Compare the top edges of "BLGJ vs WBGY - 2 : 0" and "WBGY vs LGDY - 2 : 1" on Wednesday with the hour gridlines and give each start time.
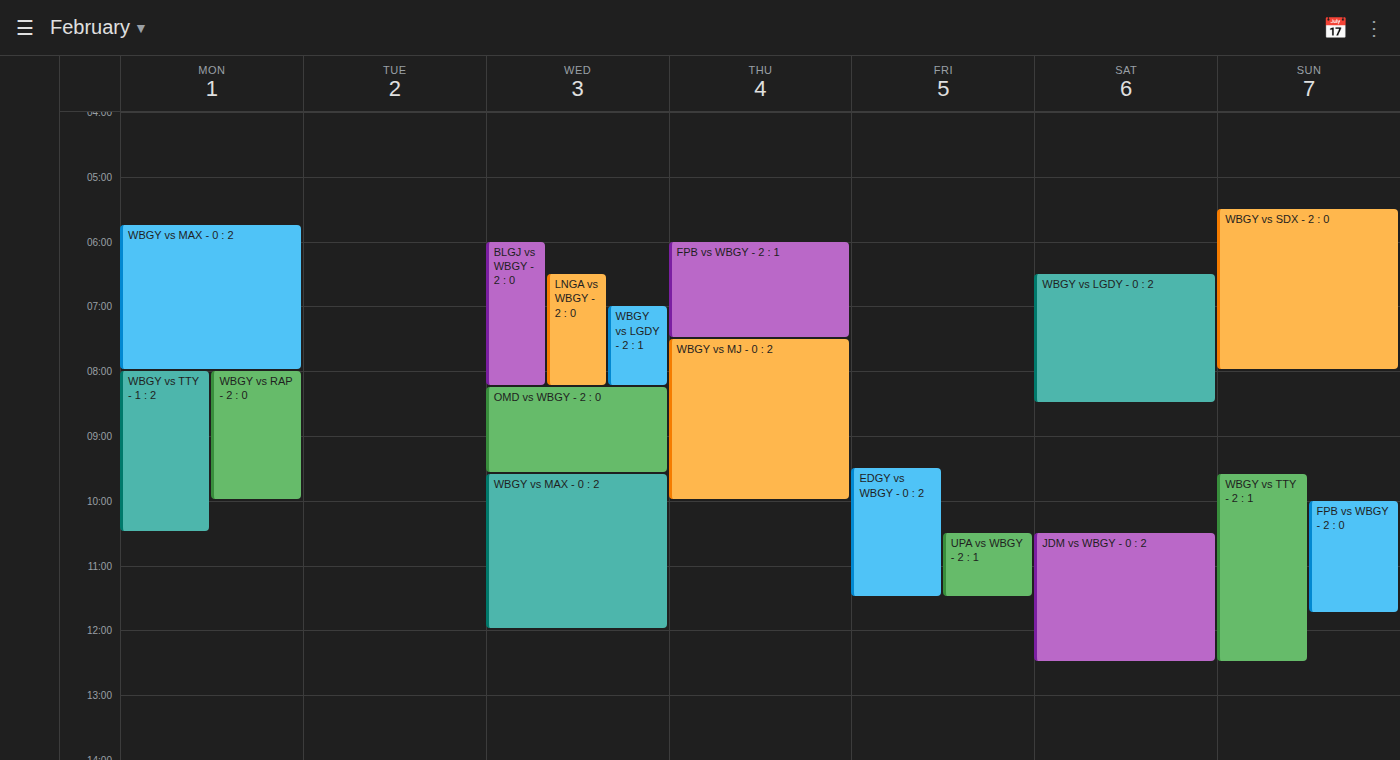
"BLGJ vs WBGY - 2 : 0": 6:00 AM, exactly on the 6 AM line. "WBGY vs LGDY - 2 : 1": 7:00 AM, exactly on the 7 AM line.